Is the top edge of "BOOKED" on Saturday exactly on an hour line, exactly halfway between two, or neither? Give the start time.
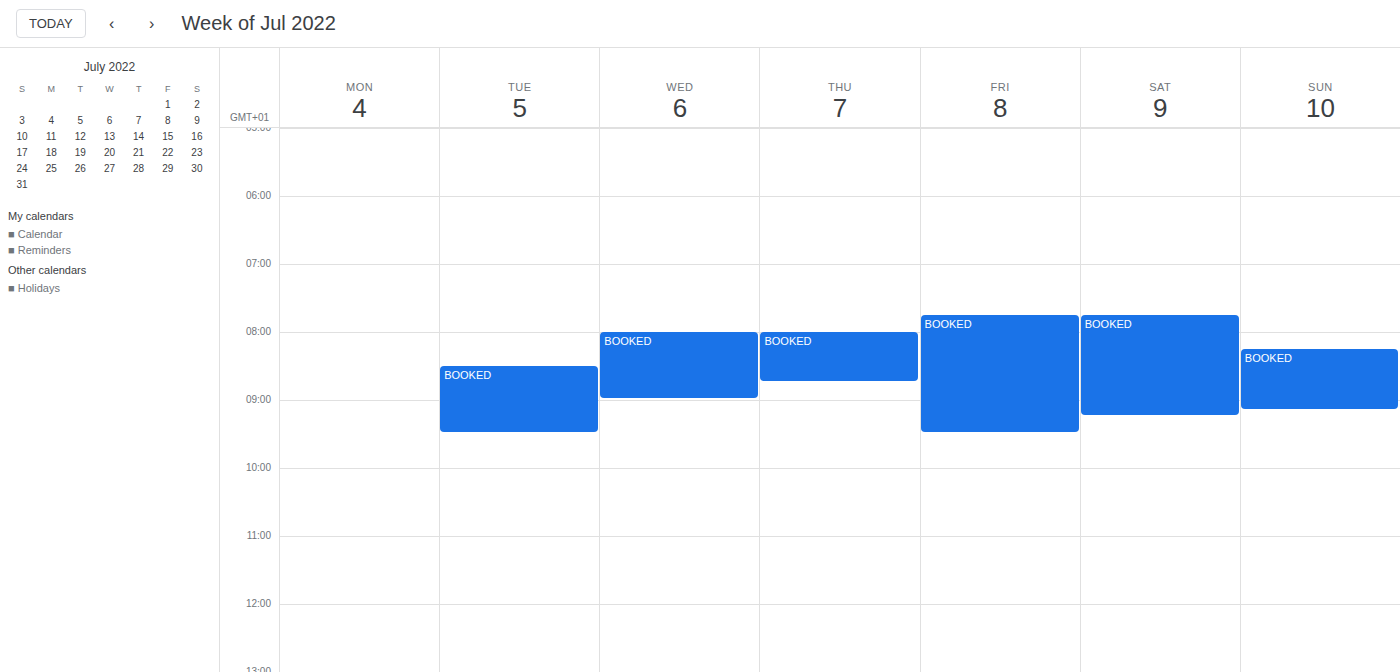
7:45 AM -- neither: three quarters of the way from the 7 AM line to the 8 AM line.